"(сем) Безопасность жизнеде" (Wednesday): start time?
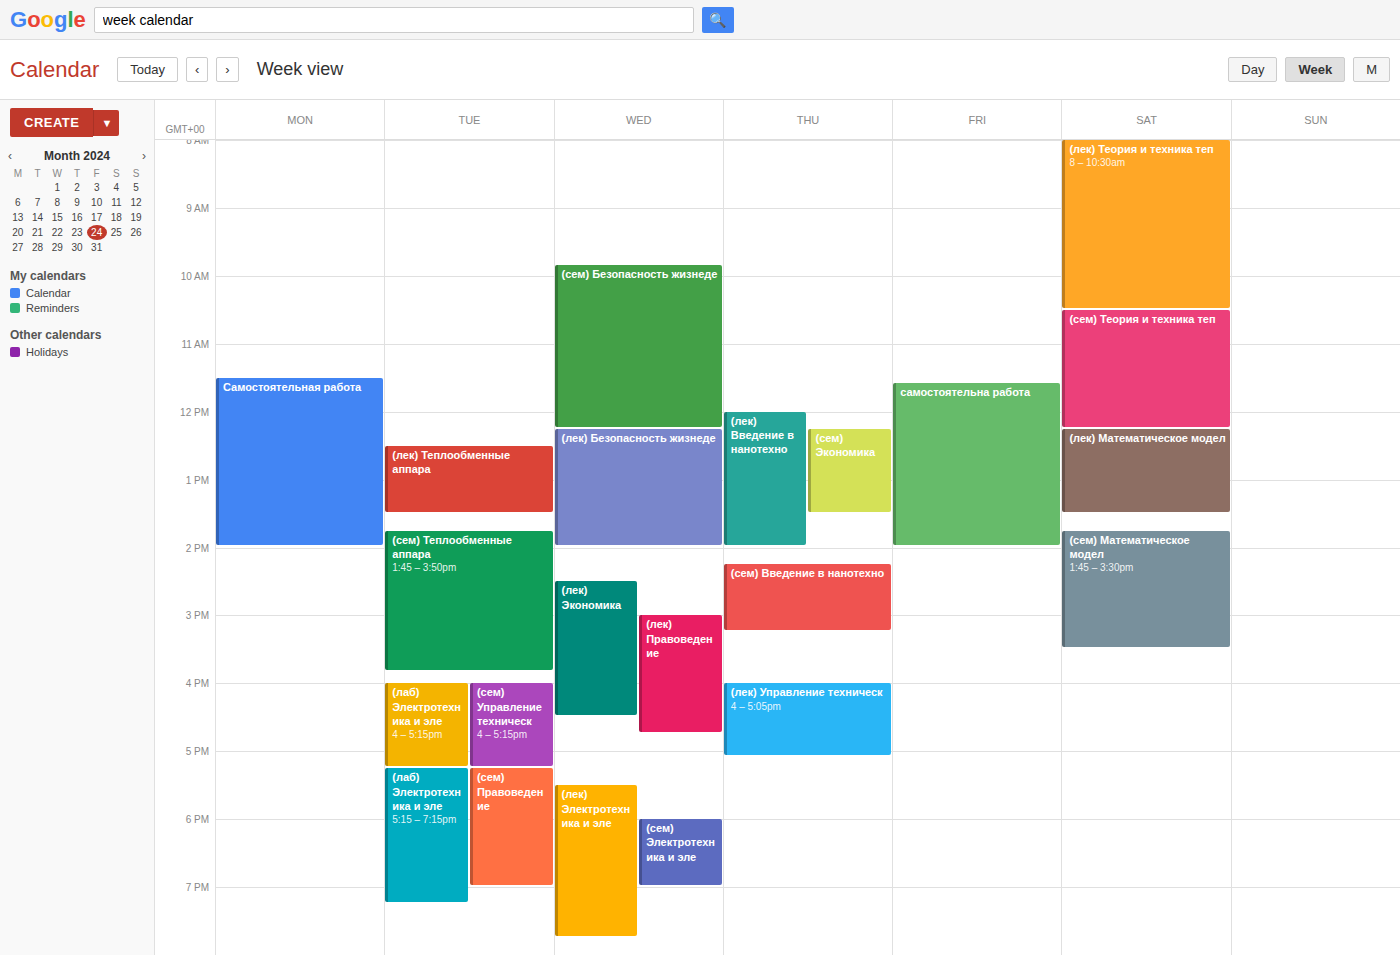
9:50 AM